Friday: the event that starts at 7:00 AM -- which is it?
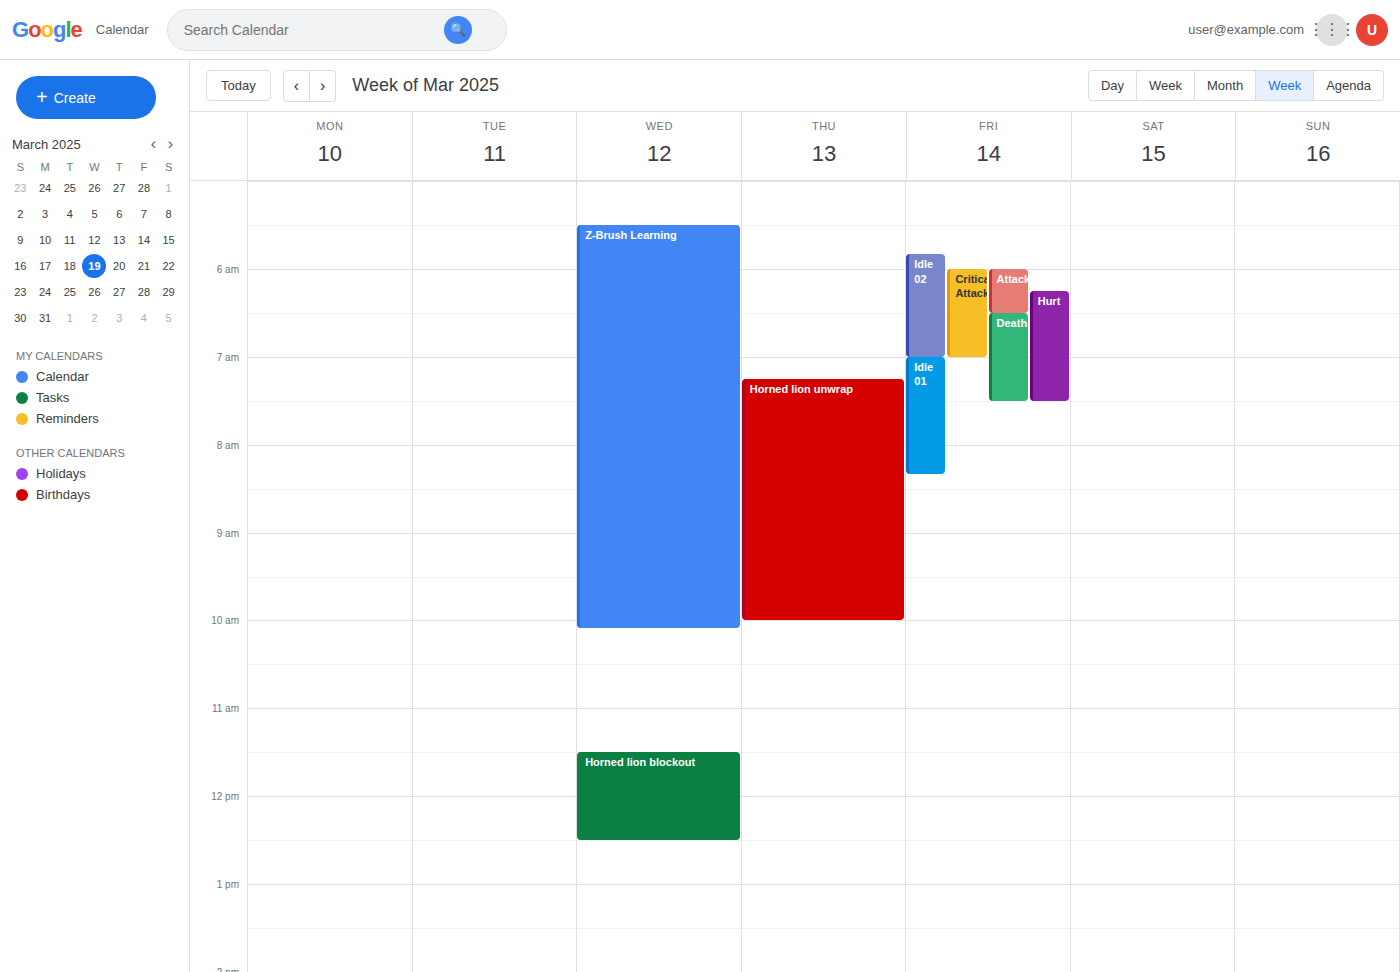
"Idle 01"